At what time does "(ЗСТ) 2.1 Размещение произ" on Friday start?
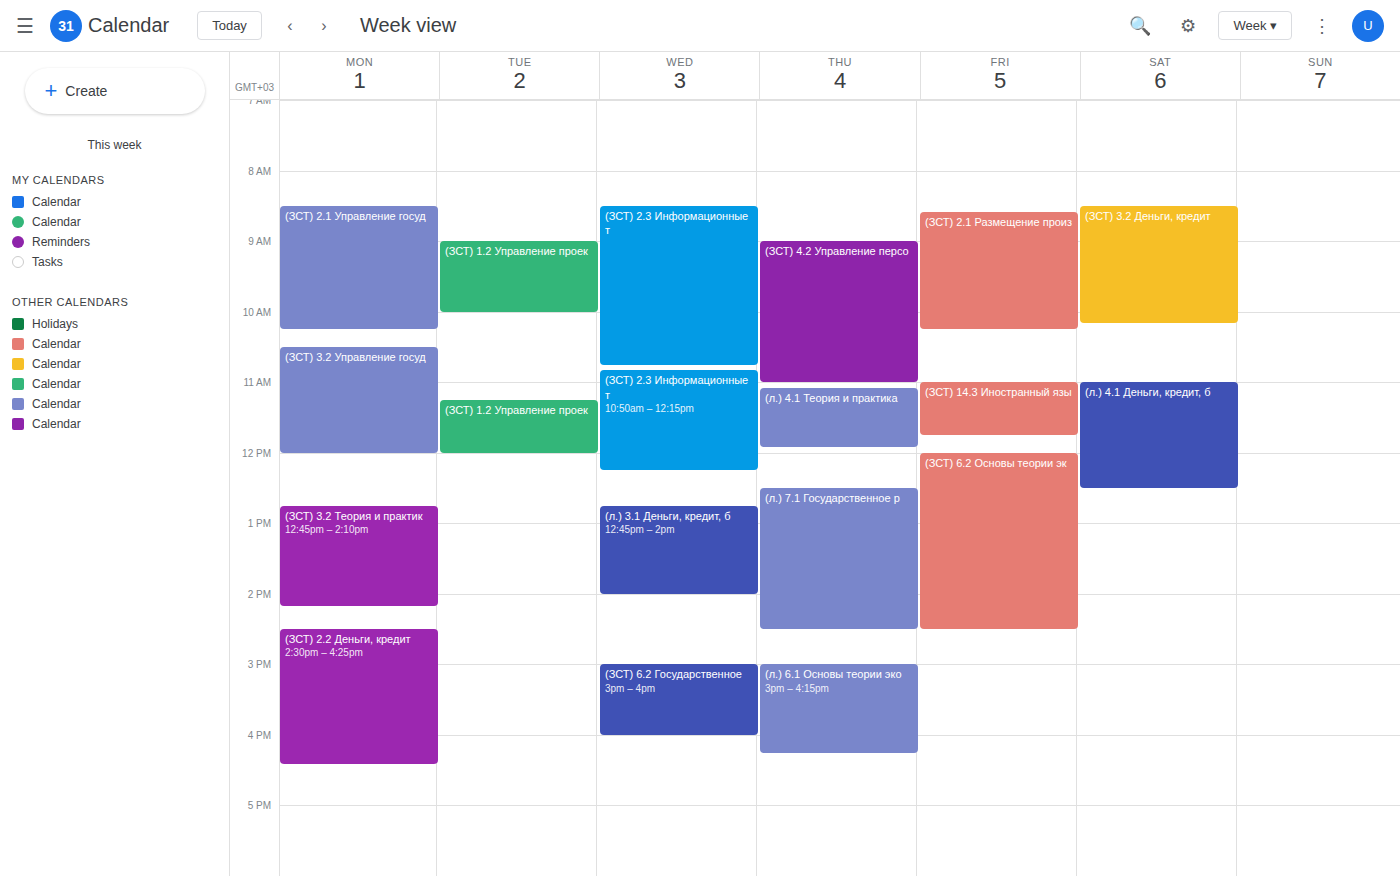
8:35 AM